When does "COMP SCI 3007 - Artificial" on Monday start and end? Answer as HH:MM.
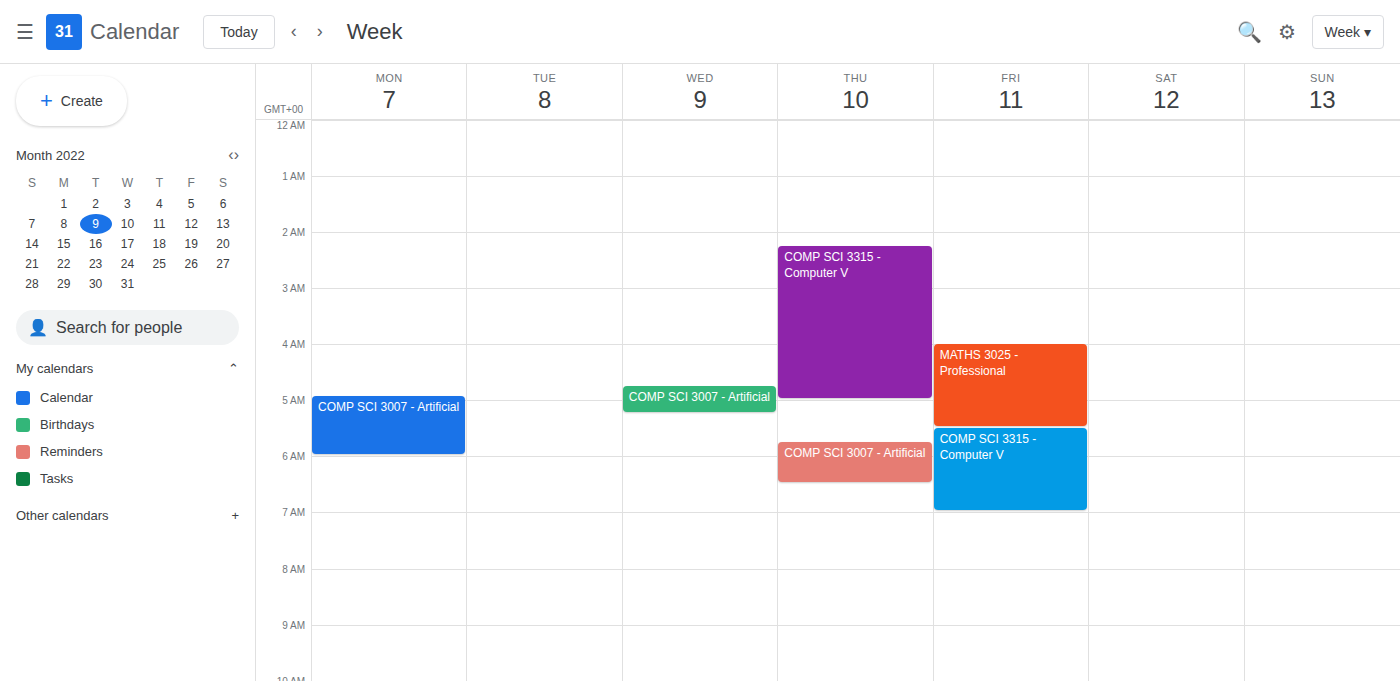
04:55 to 06:00